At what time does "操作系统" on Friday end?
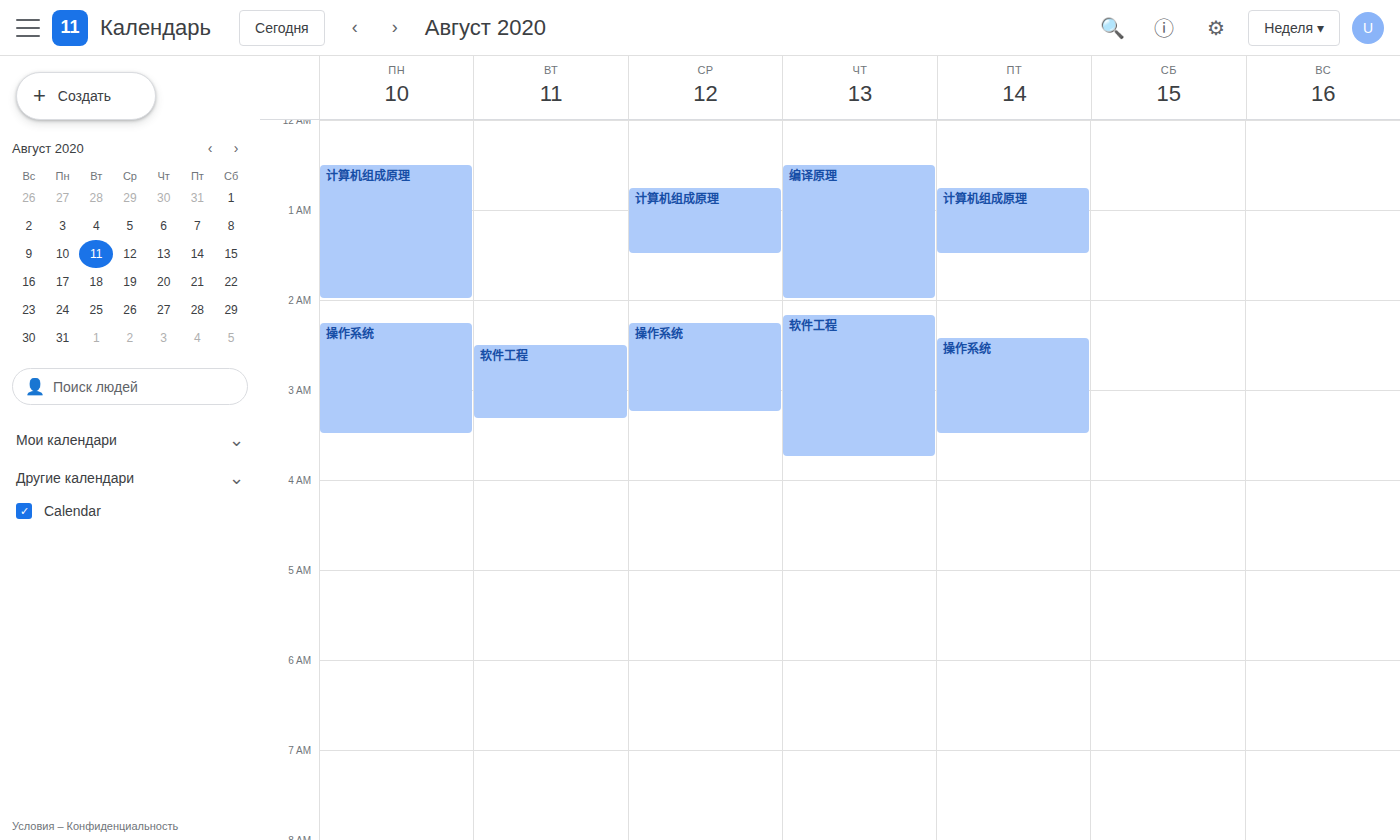
3:30 AM